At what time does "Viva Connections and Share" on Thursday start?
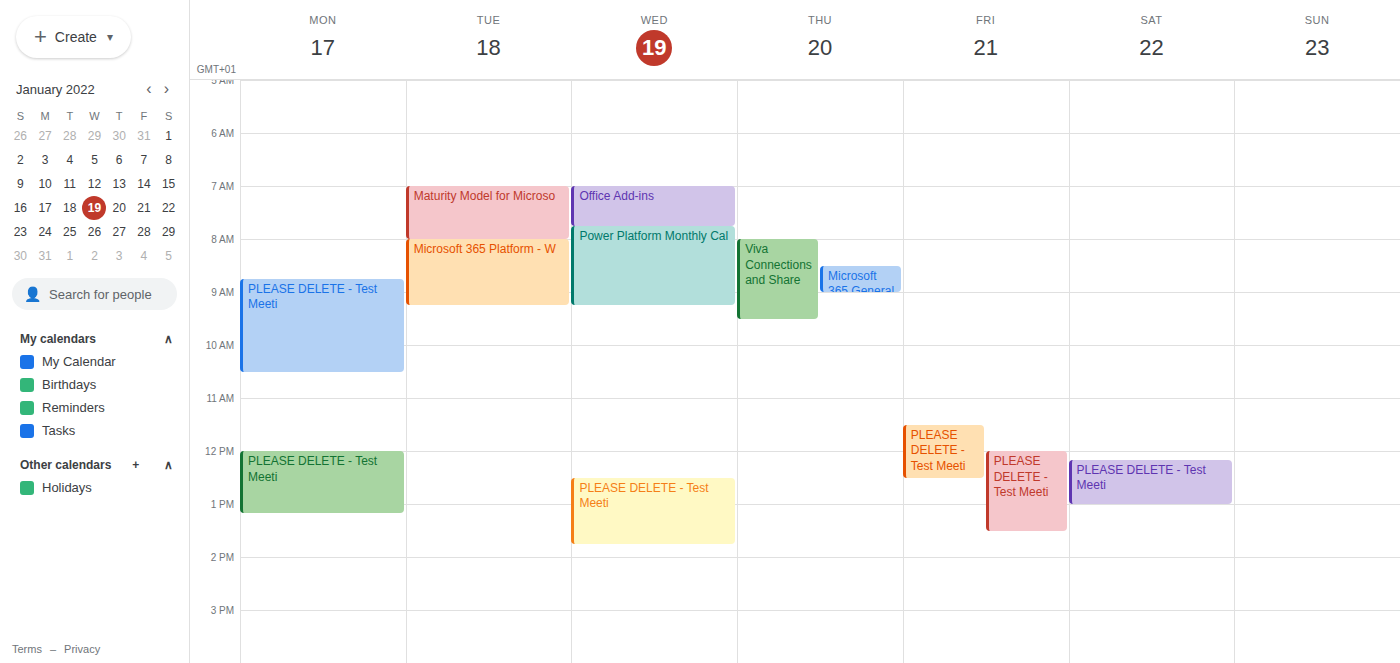
08:00